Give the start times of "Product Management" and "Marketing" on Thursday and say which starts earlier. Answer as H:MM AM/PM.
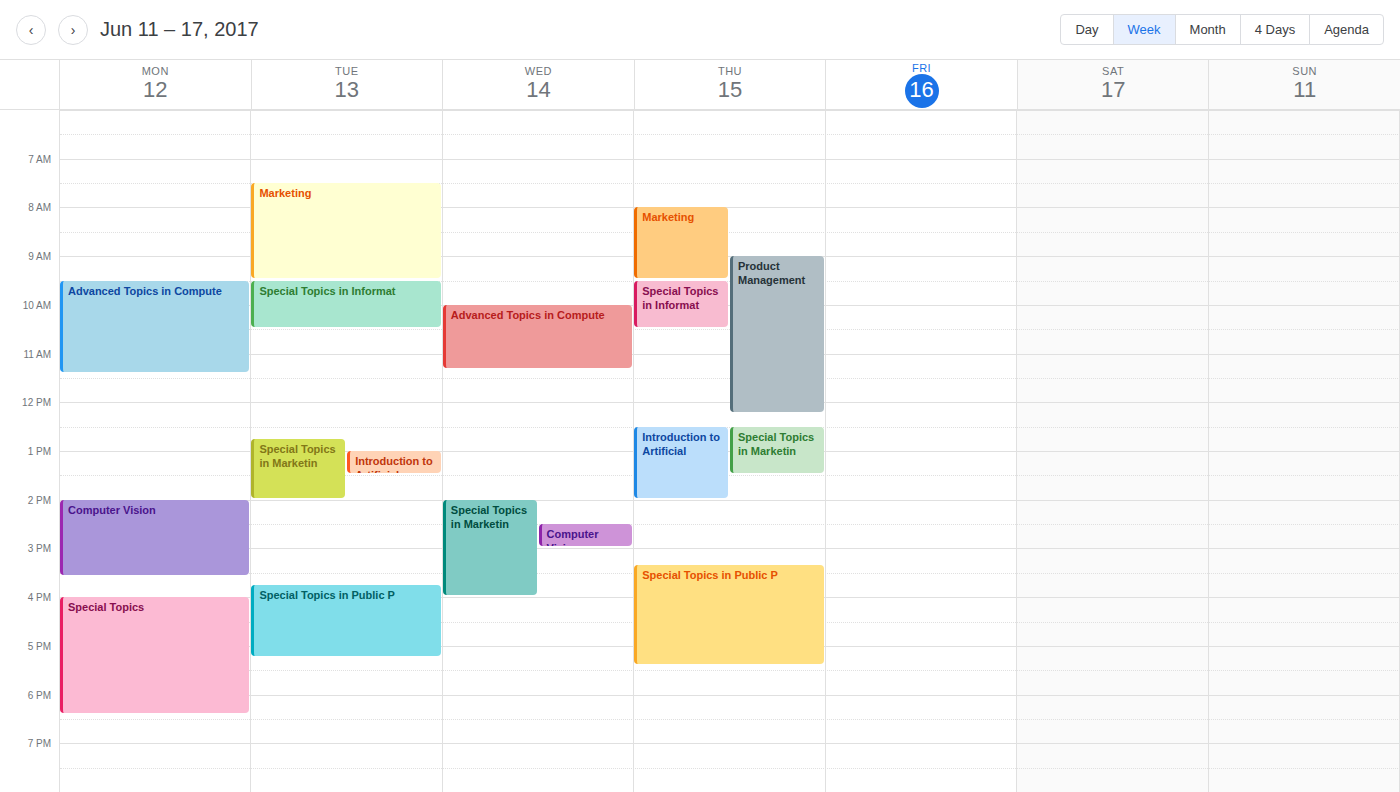
"Marketing" 8:00 AM; "Product Management" 9:00 AM.